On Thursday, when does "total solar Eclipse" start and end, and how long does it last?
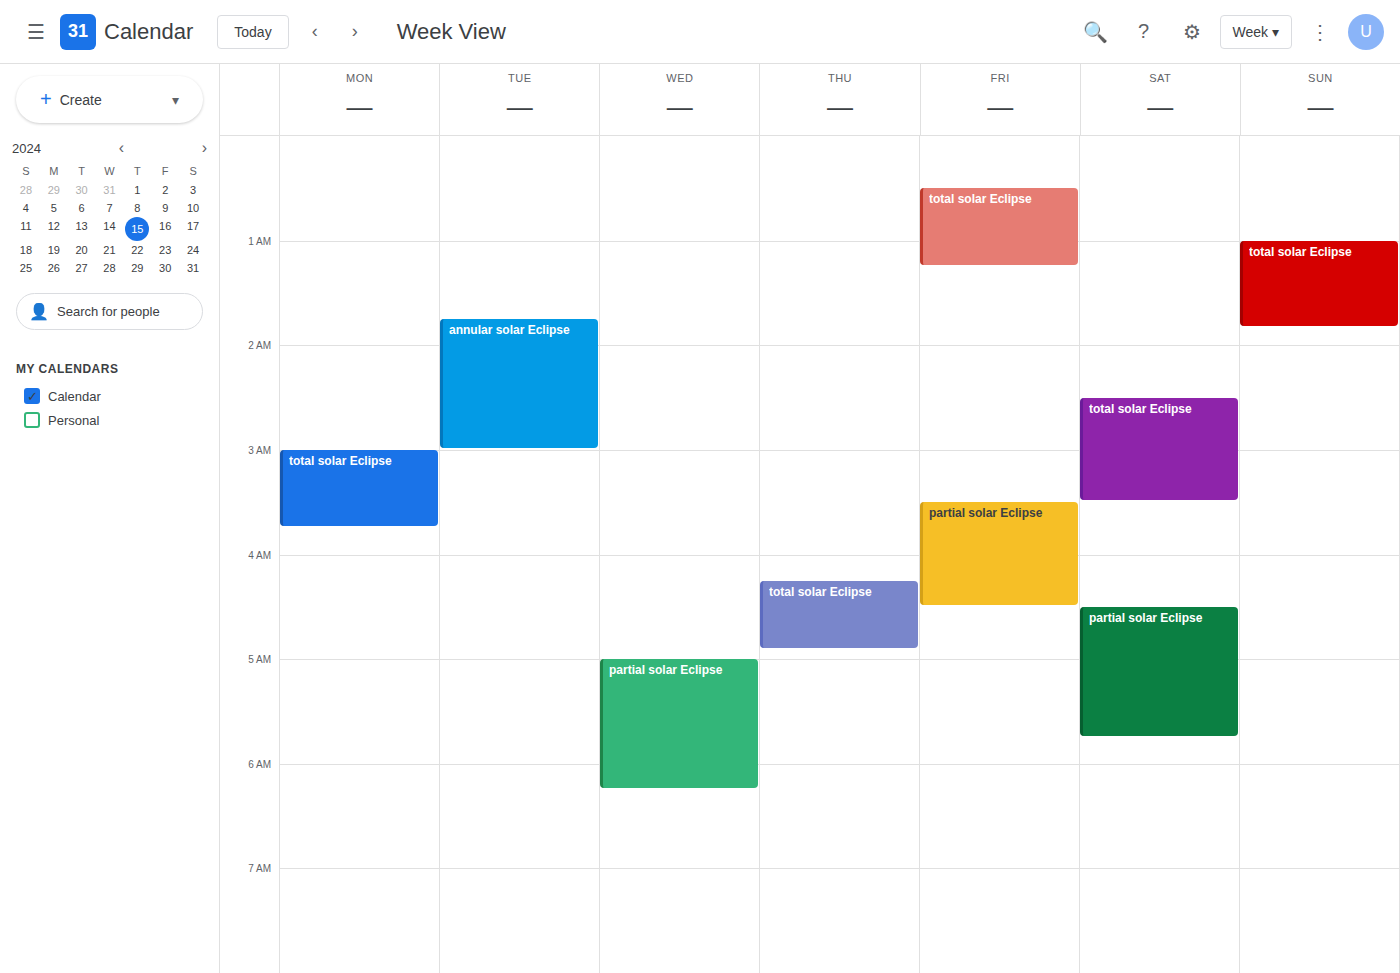
4:15 AM to 4:55 AM, 40 minutes